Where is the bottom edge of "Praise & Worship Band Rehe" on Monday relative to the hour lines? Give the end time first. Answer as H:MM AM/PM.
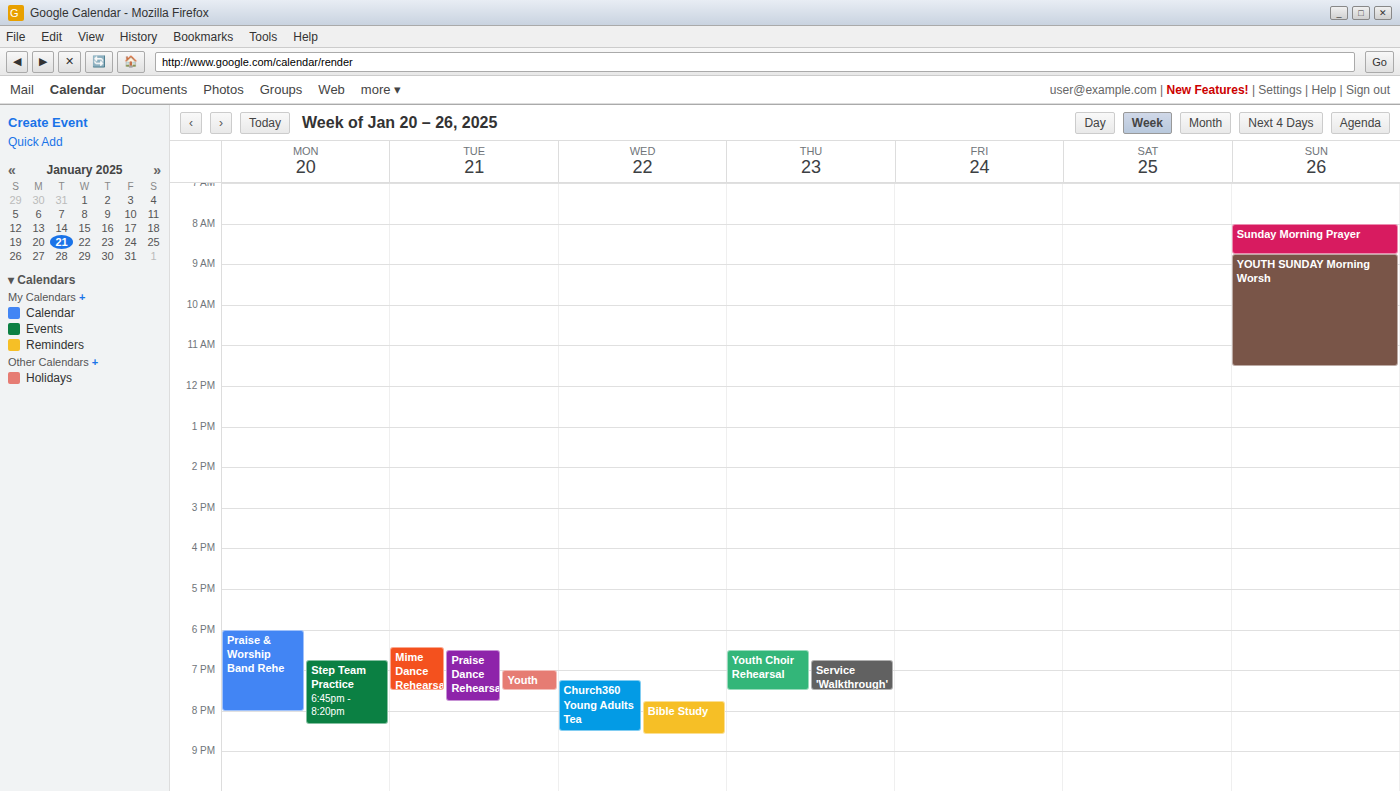
8:00 PM -- exactly on the 8 PM line.